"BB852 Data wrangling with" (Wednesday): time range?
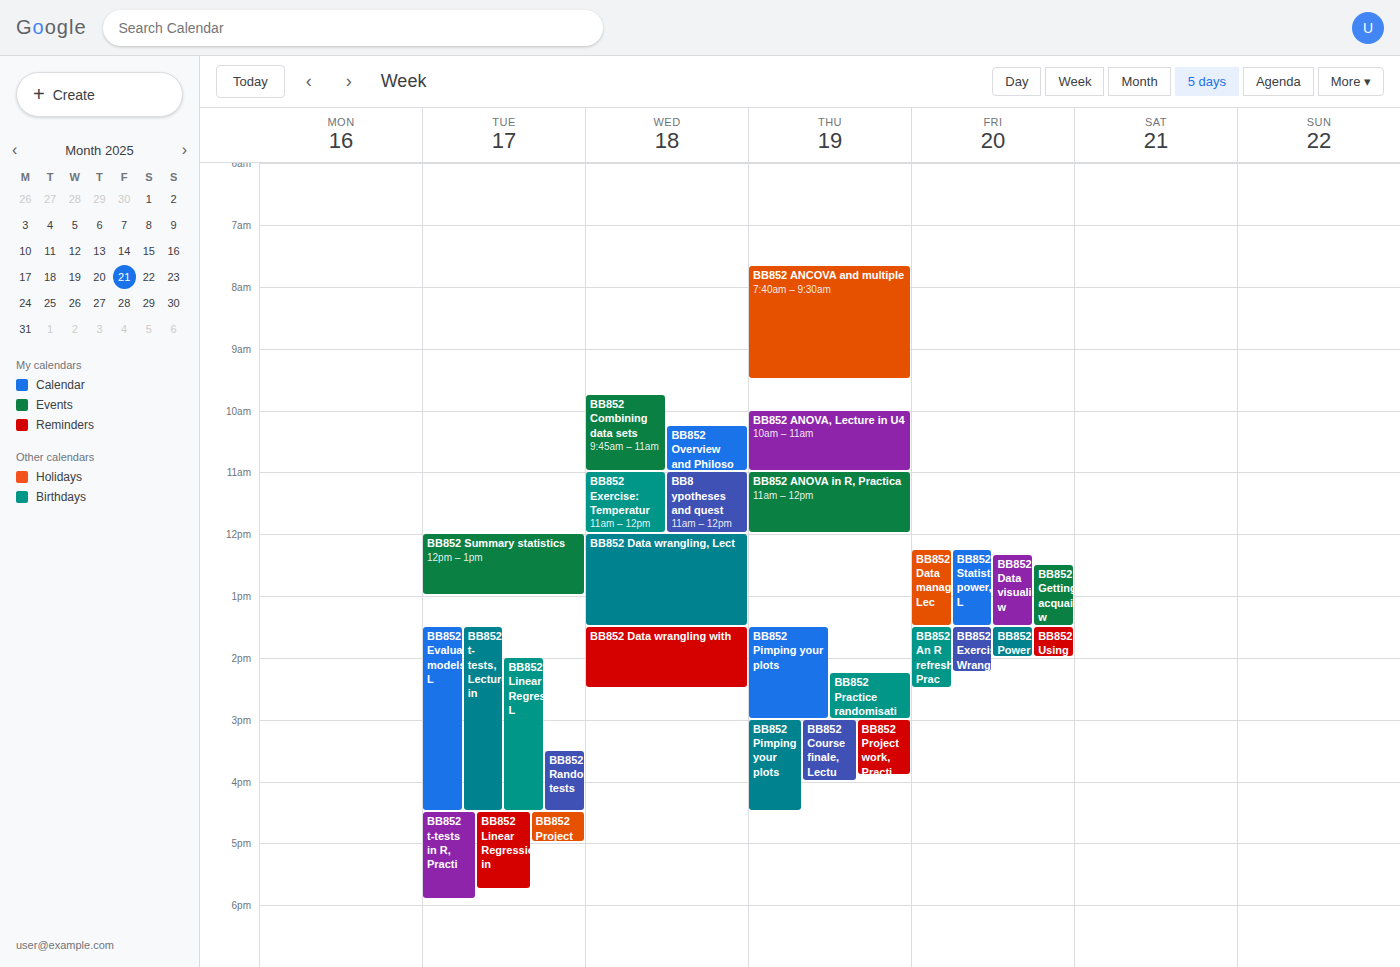
1:30 PM to 2:30 PM